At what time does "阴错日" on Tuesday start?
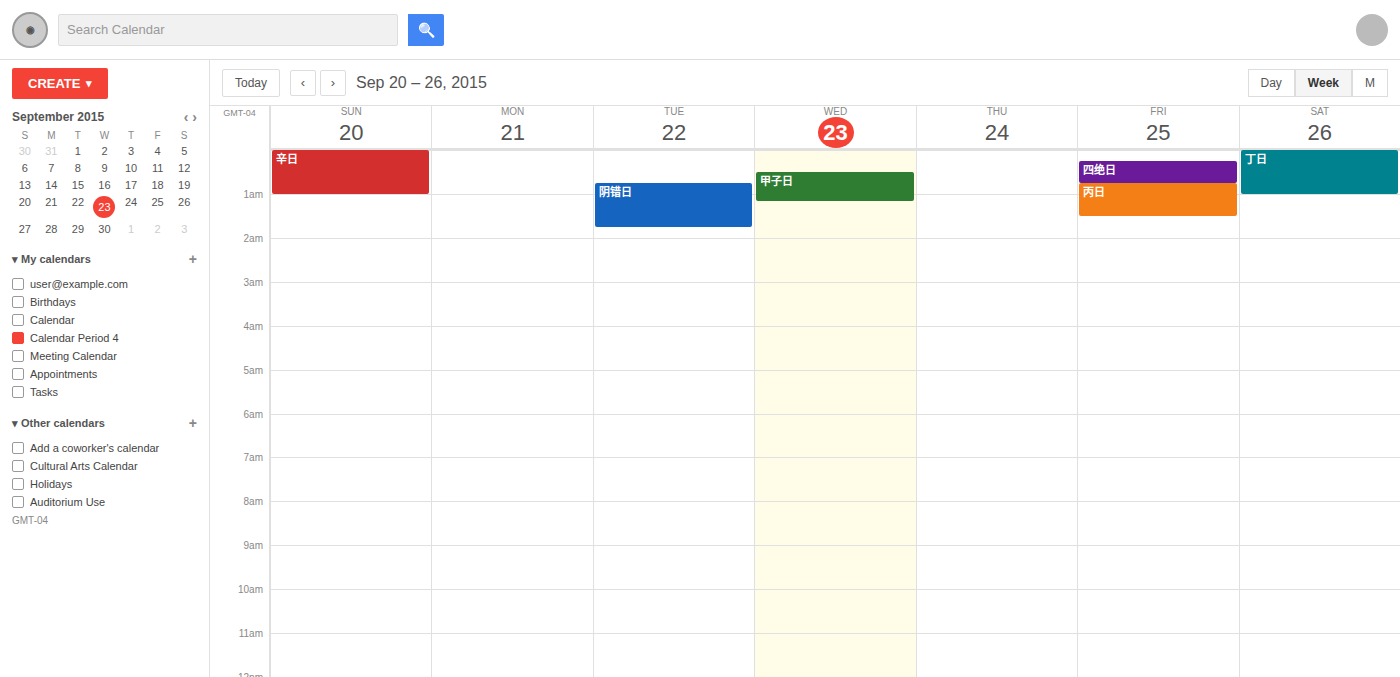
12:45 AM